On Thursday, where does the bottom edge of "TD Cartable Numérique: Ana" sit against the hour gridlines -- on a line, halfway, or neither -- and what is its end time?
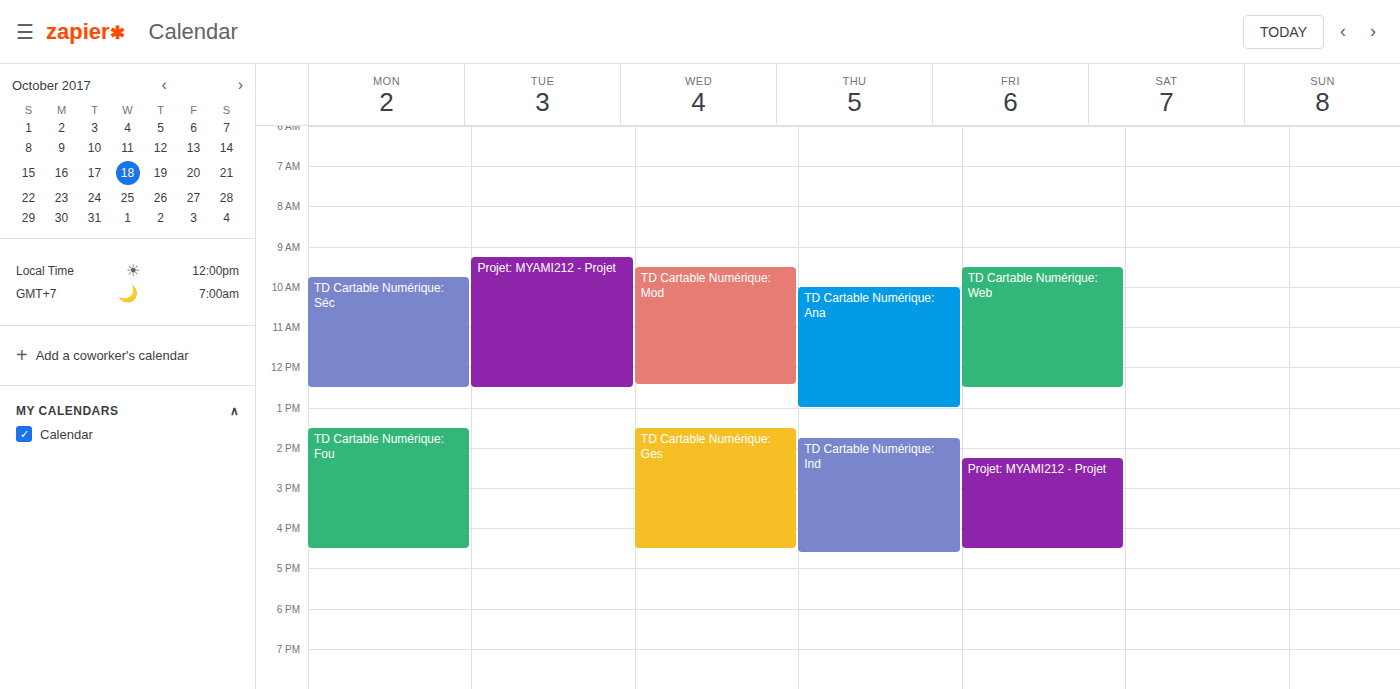
1:00 PM -- exactly on the 1 PM line.